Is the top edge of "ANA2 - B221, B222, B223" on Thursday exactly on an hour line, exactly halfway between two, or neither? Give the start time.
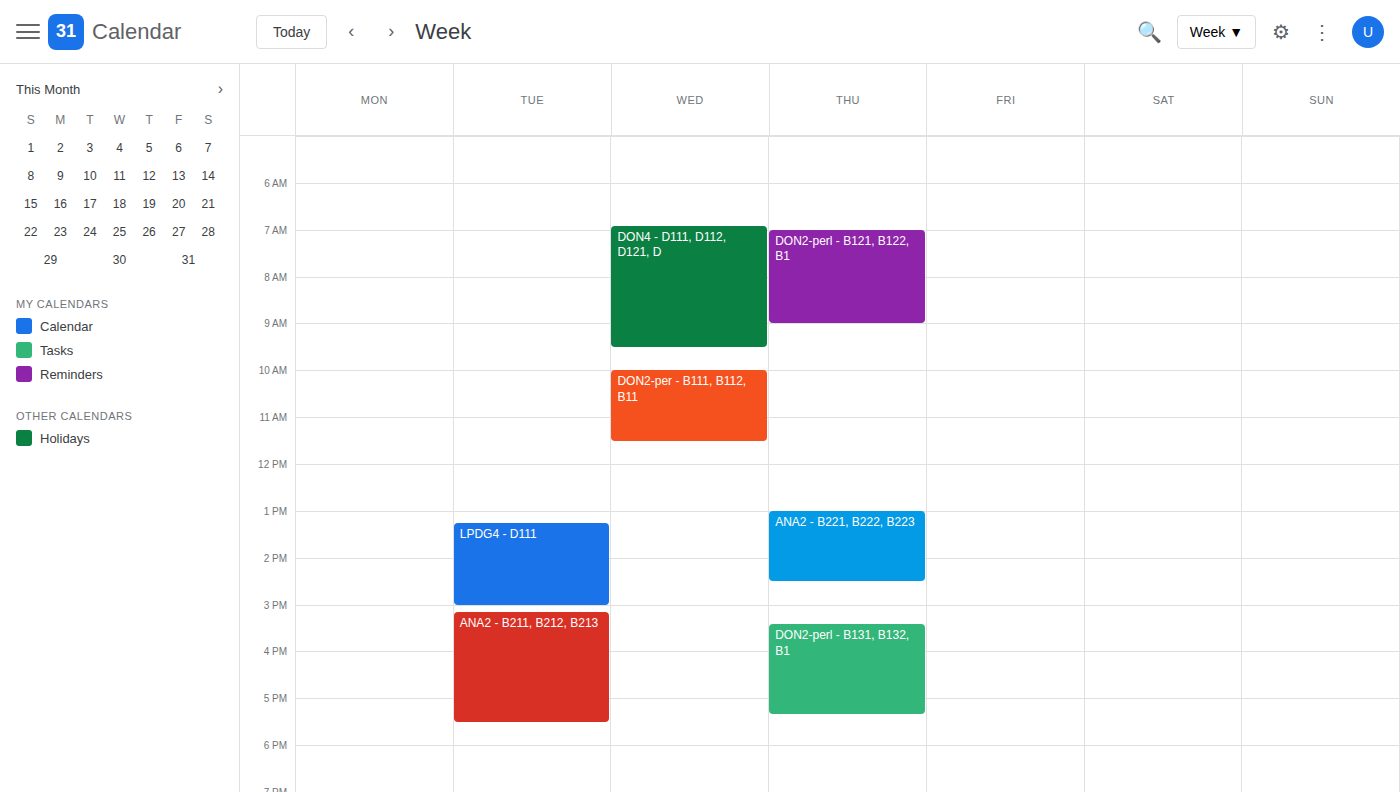
1:00 PM -- exactly on the 1 PM line.